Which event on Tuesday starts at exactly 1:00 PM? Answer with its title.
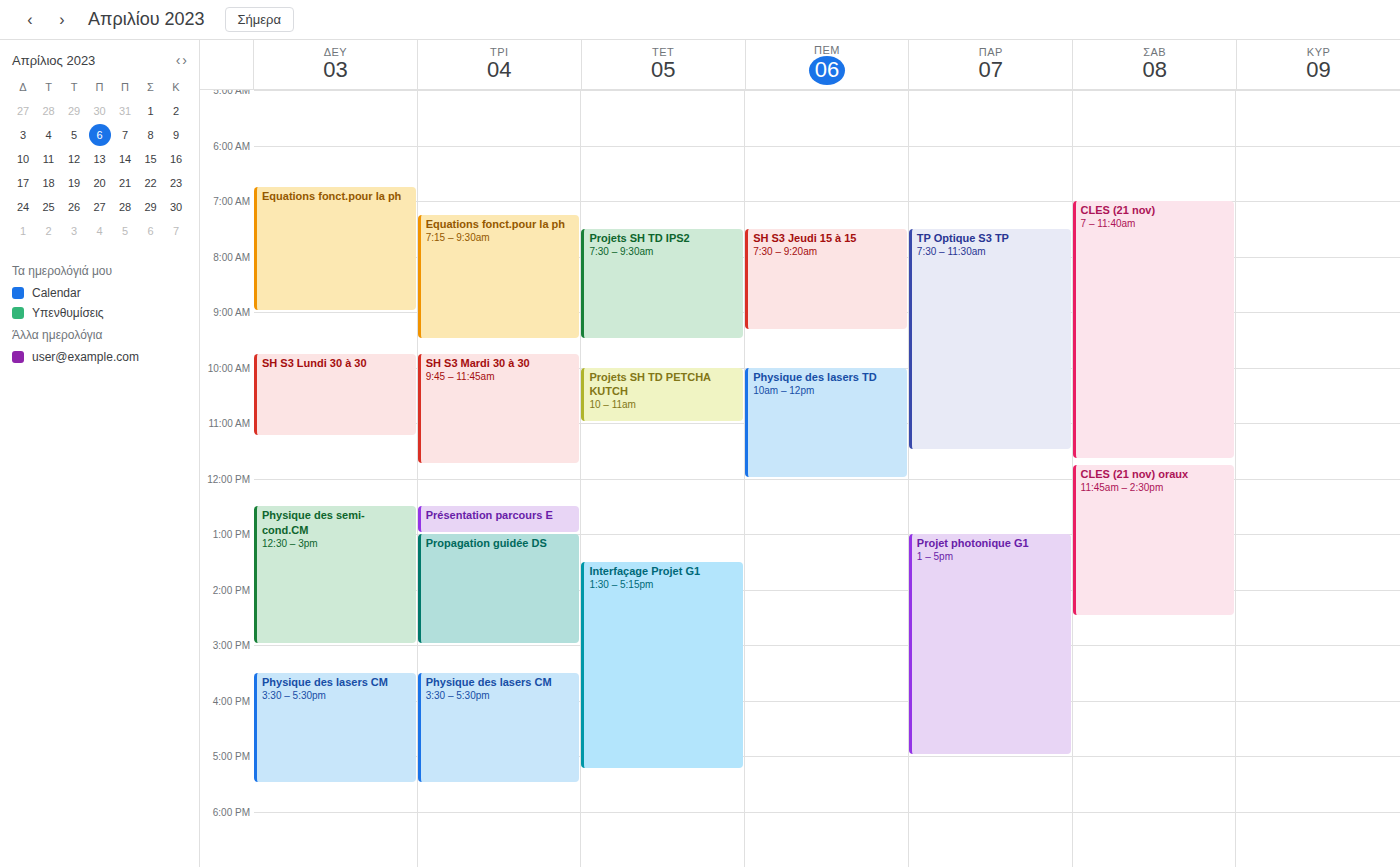
"Propagation guidée DS"